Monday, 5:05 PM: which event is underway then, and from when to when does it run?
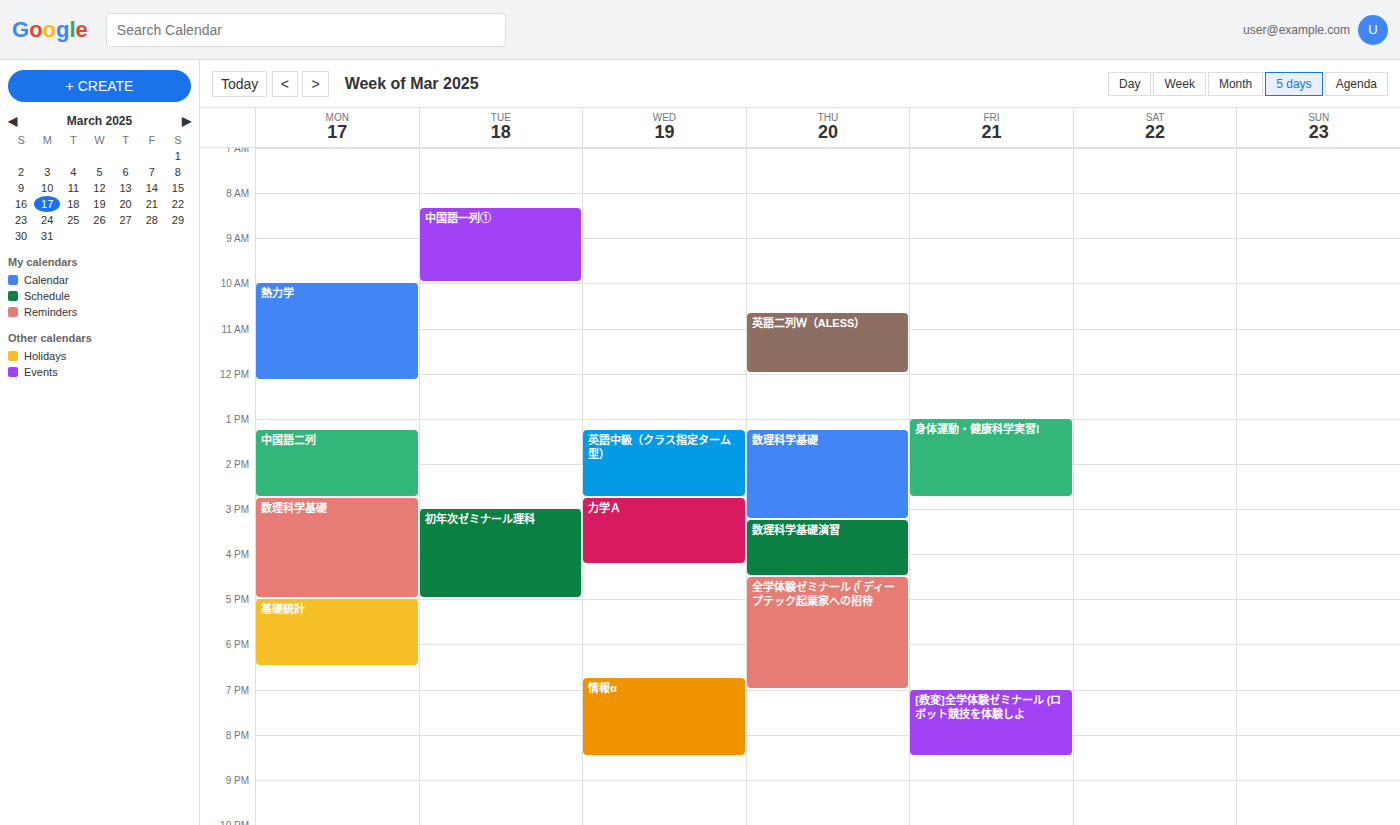
"基礎統計", 5:00 PM to 6:30 PM